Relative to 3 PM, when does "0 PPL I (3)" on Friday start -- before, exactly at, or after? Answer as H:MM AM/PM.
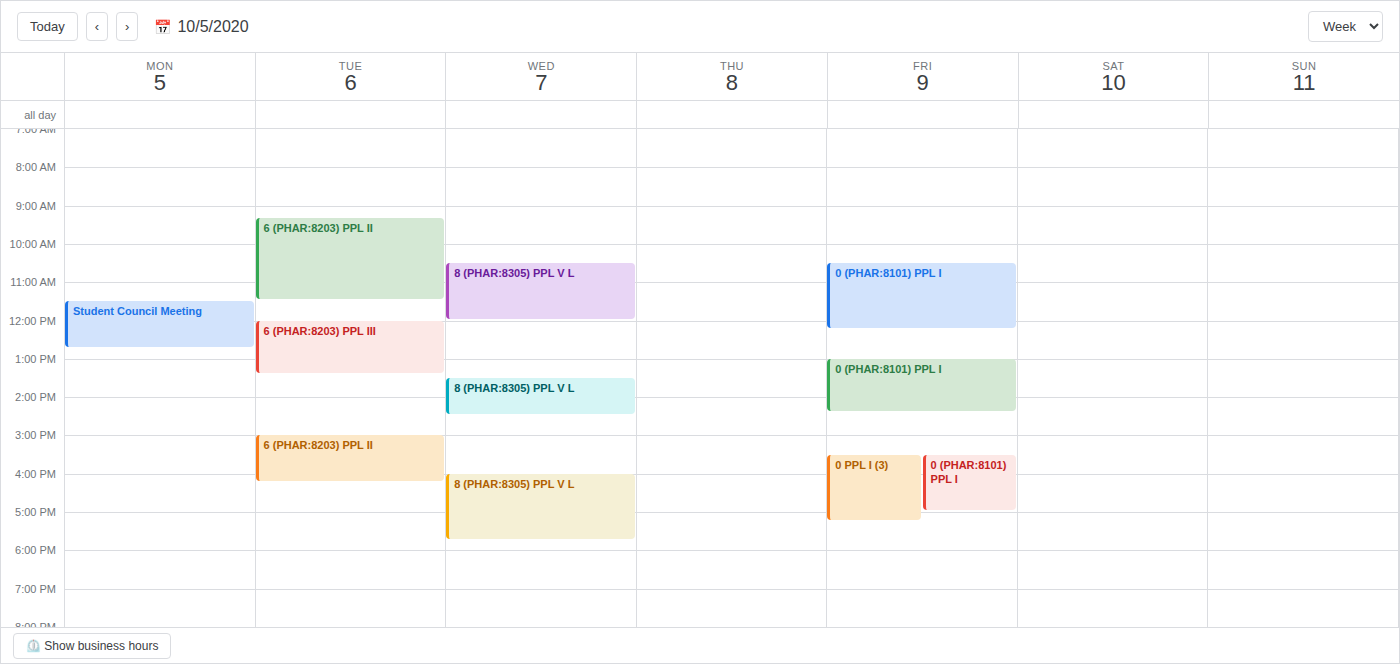
3:30 PM -- after 3 PM, 30 minutes below the 3 PM line.